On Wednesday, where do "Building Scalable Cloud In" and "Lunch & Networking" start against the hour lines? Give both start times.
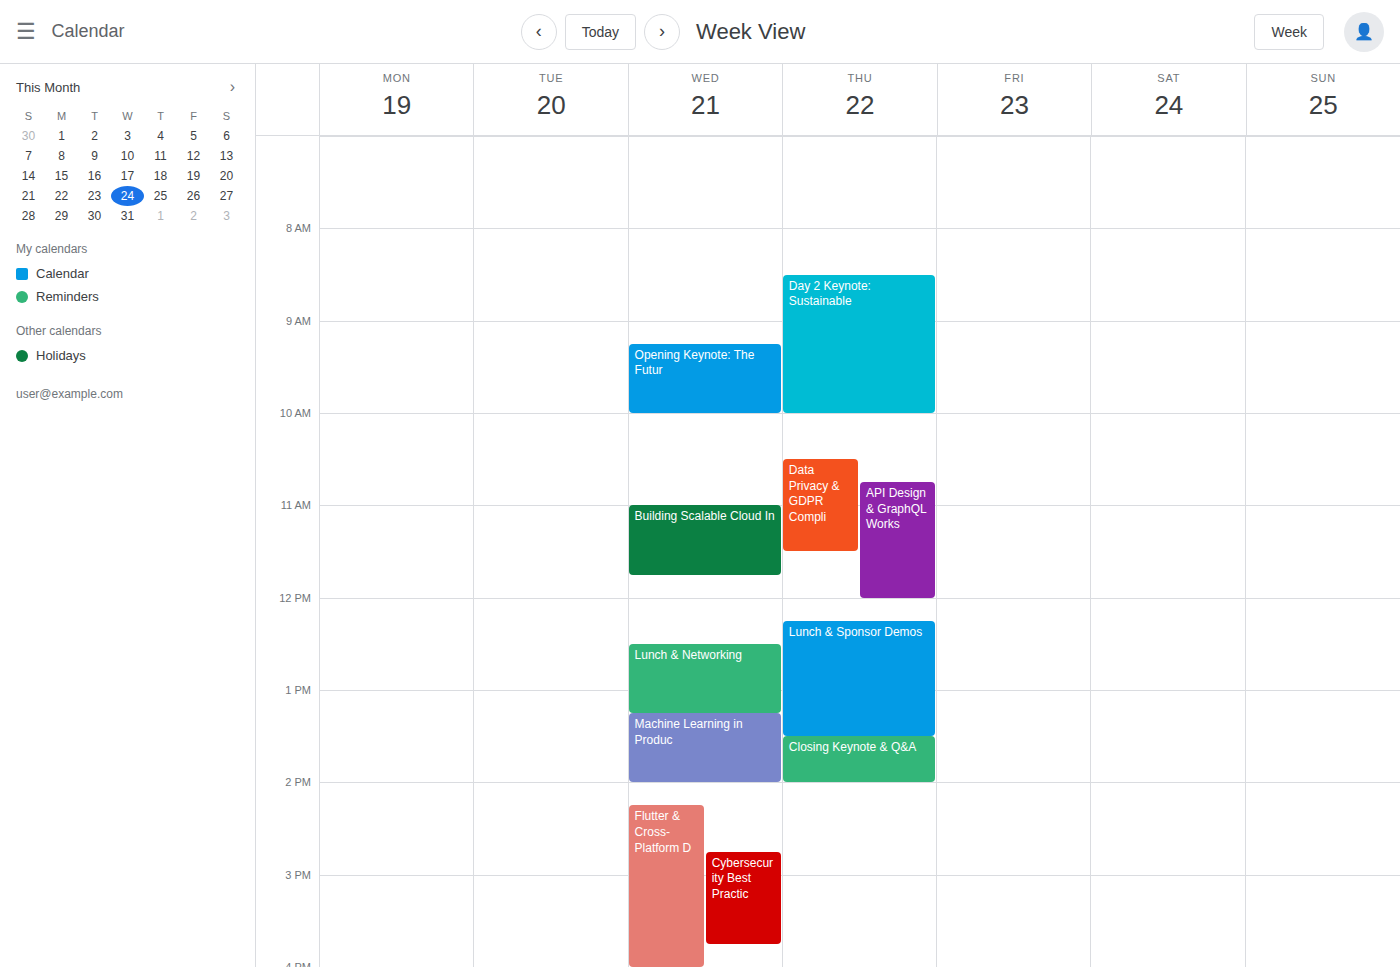
"Building Scalable Cloud In": 11:00 AM, exactly on the 11 AM line. "Lunch & Networking": 12:30 PM, halfway between the 12 PM and 1 PM lines.